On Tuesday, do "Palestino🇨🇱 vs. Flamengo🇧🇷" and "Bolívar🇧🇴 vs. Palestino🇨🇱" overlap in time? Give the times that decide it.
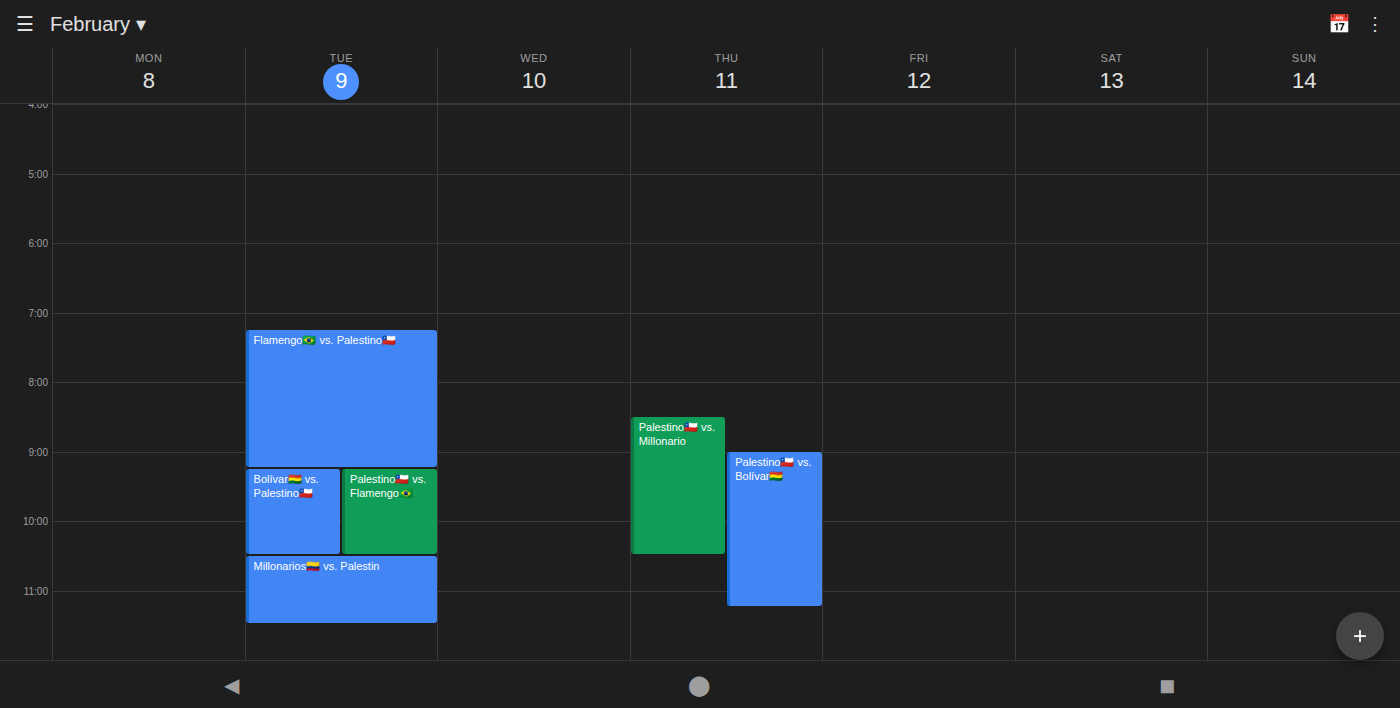
"Bolívar🇧🇴 vs. Palestino🇨🇱" runs 9:15 PM to 10:30 PM, inside "Palestino🇨🇱 vs. Flamengo🇧🇷" -- they overlap.